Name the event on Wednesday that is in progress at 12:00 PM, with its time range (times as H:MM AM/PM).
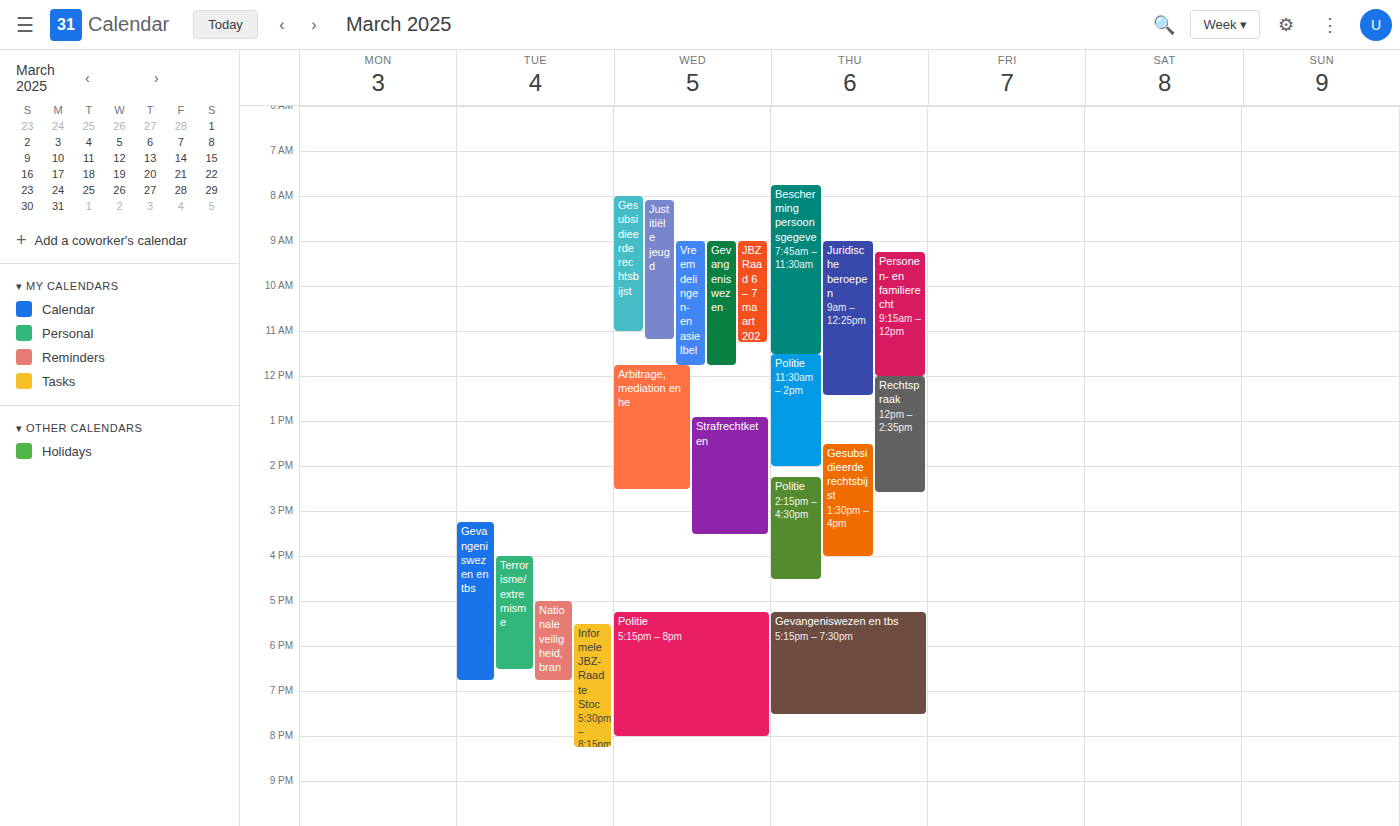
"Arbitrage, mediation en he", 11:45 AM to 2:30 PM